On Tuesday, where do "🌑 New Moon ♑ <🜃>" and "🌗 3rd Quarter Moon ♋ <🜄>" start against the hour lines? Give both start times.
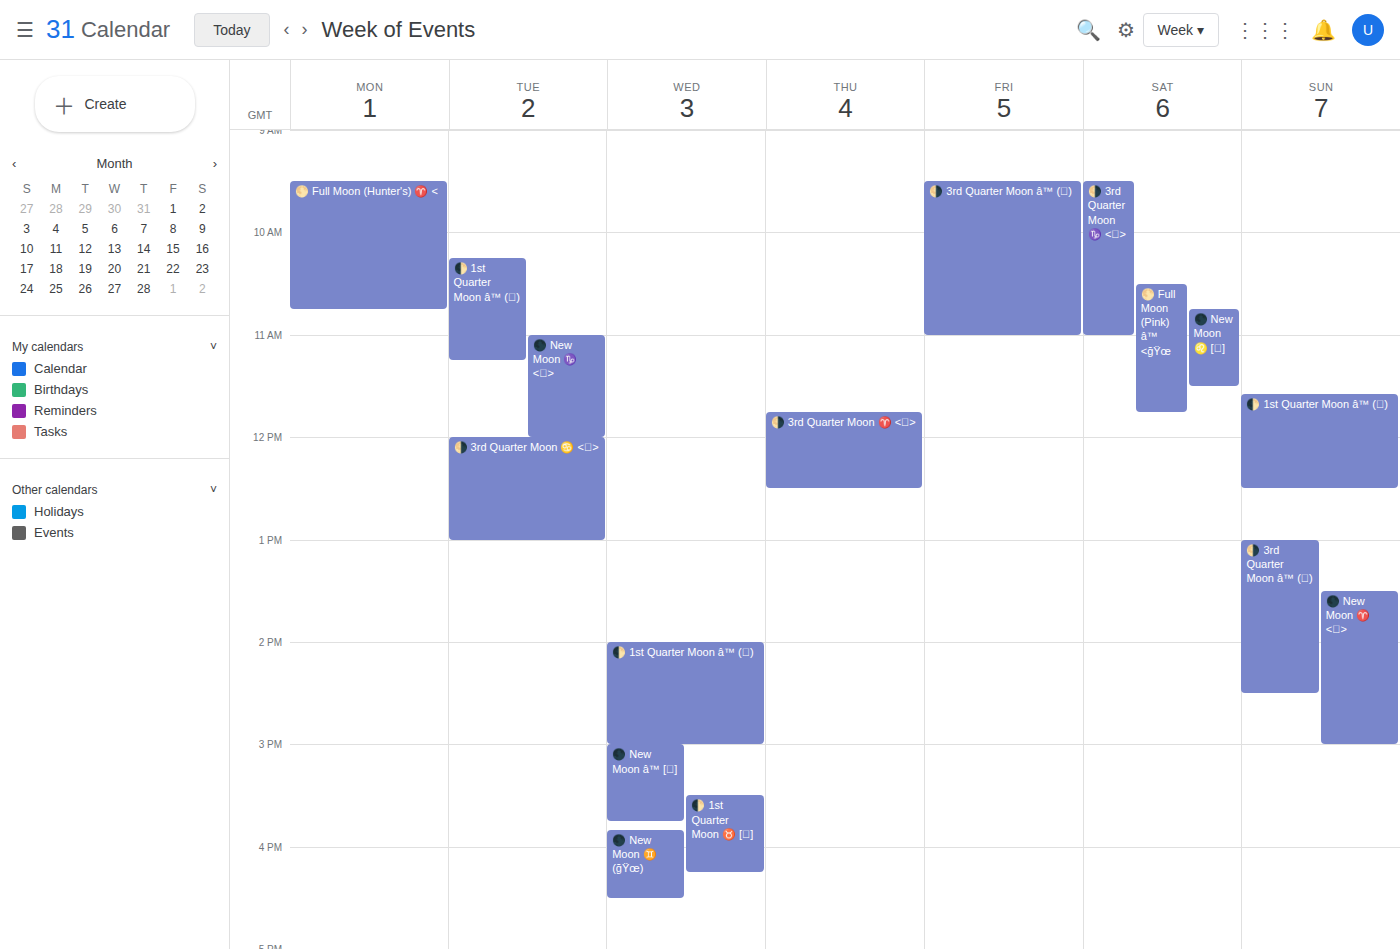
"🌑 New Moon ♑ <🜃>": 11:00 AM, exactly on the 11 AM line. "🌗 3rd Quarter Moon ♋ <🜄>": 12:00 PM, exactly on the 12 PM line.